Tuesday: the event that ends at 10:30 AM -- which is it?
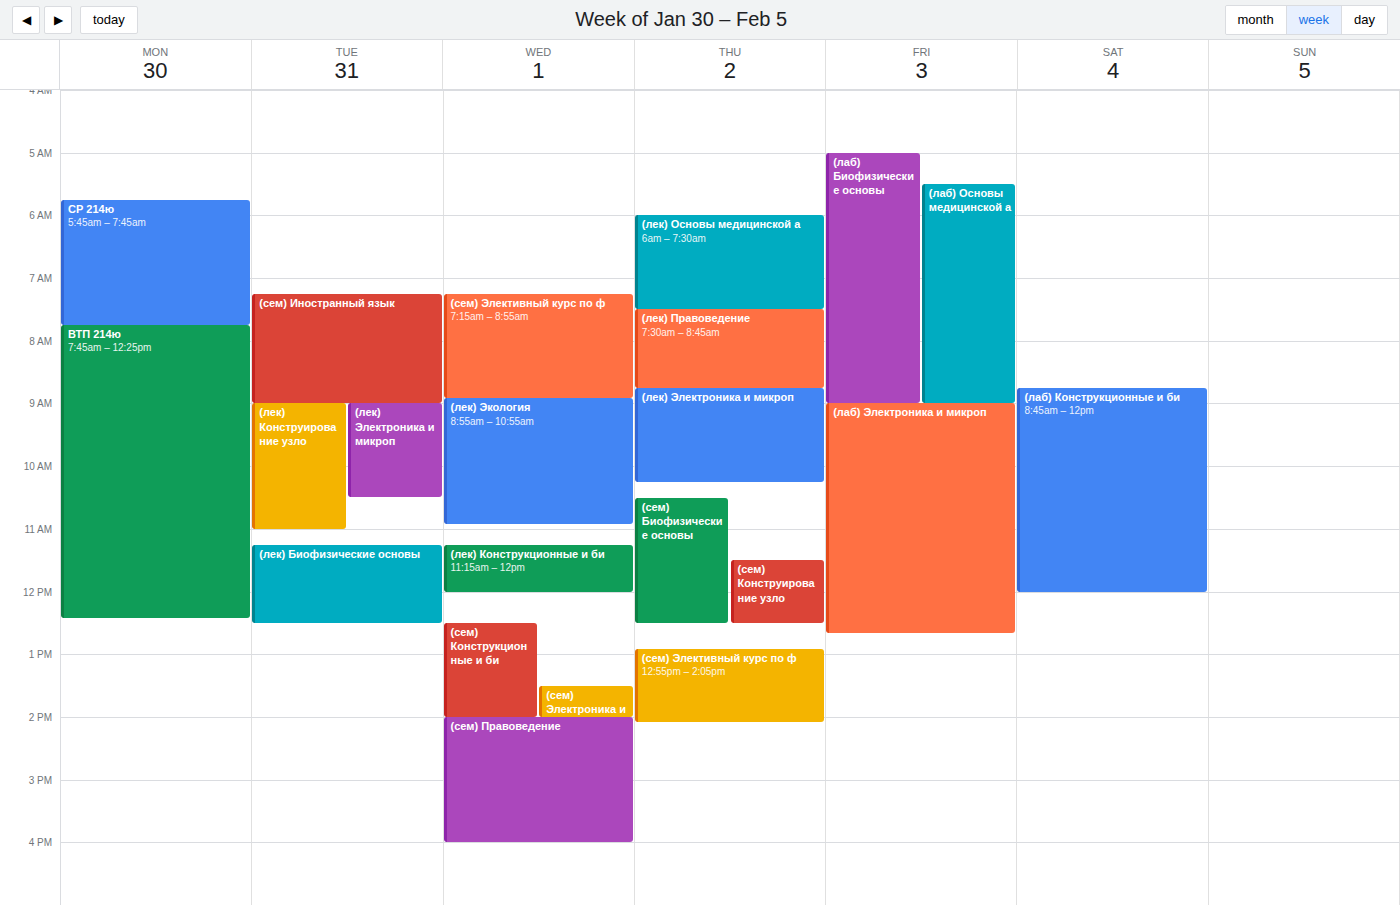
"(лек) Электроника и микроп"